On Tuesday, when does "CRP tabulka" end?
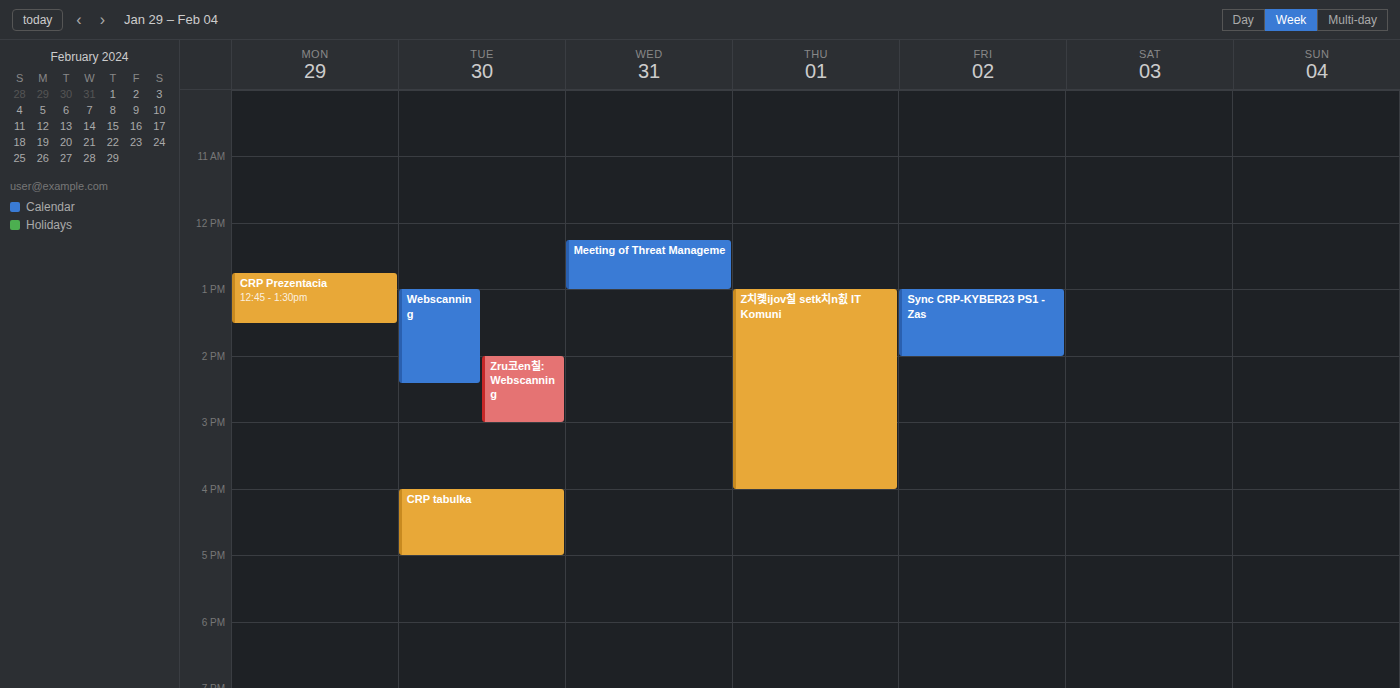
5:00 PM